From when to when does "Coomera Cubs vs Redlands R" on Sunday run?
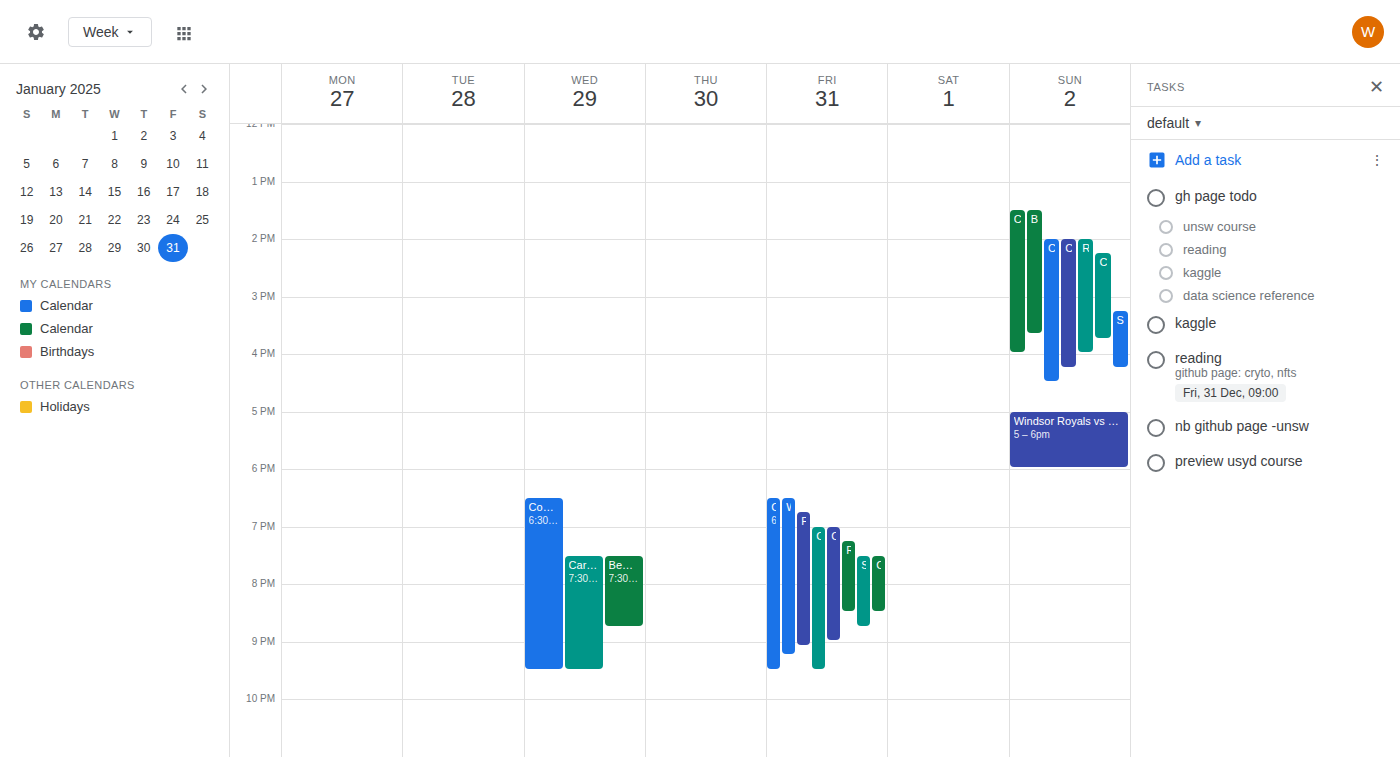
2:00 PM to 4:15 PM